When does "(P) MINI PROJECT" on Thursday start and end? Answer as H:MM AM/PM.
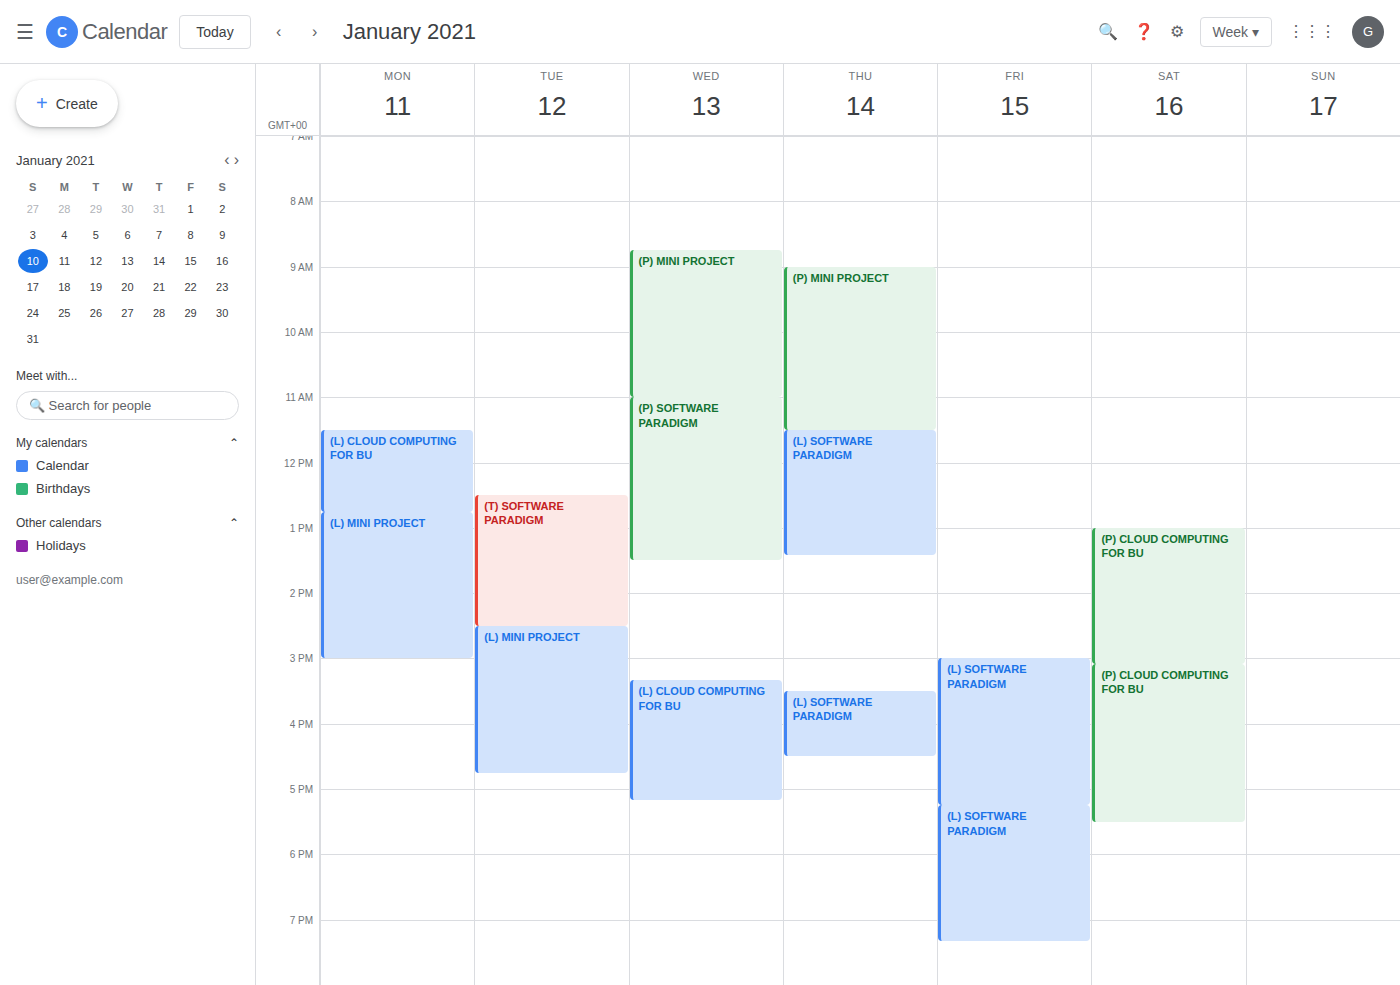
9:00 AM to 11:30 AM